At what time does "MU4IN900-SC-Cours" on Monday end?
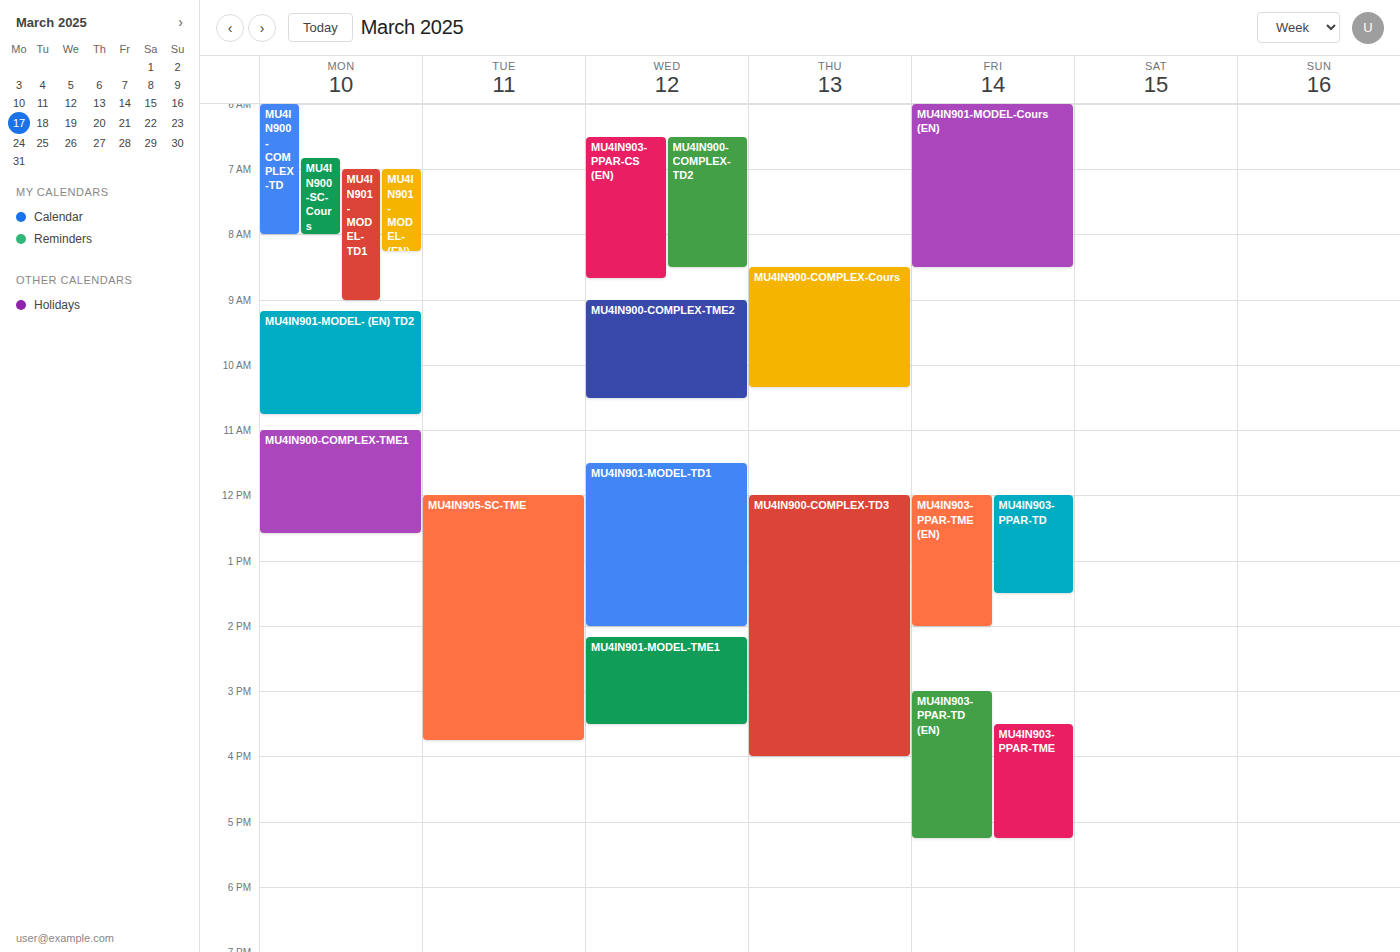
8:00 AM